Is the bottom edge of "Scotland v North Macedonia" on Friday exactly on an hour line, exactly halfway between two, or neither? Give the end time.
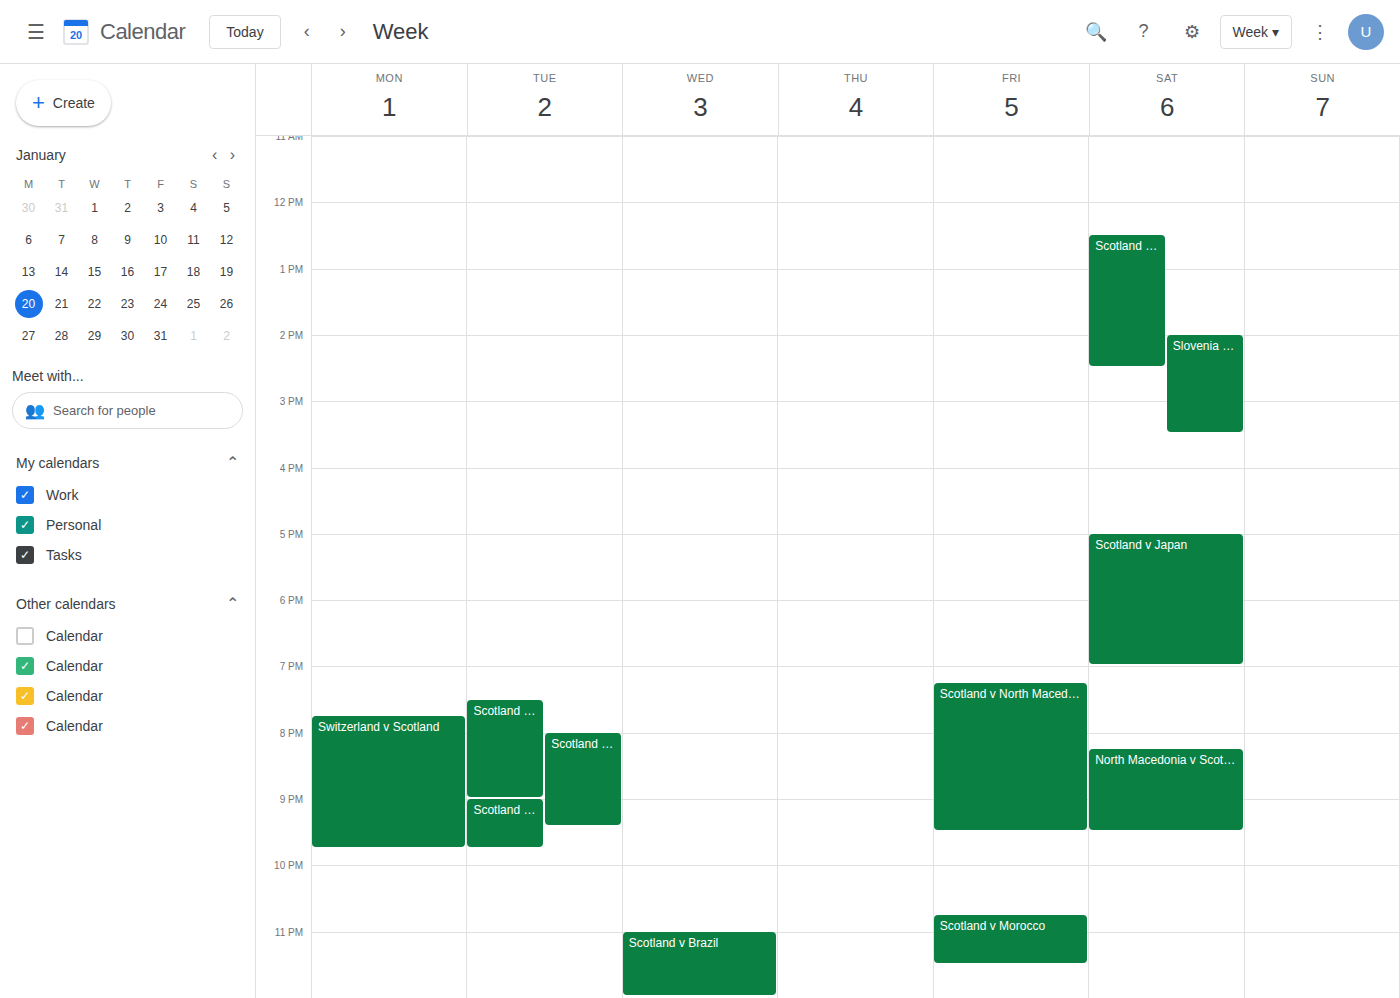
9:30 PM -- halfway between the 9 PM and 10 PM lines.